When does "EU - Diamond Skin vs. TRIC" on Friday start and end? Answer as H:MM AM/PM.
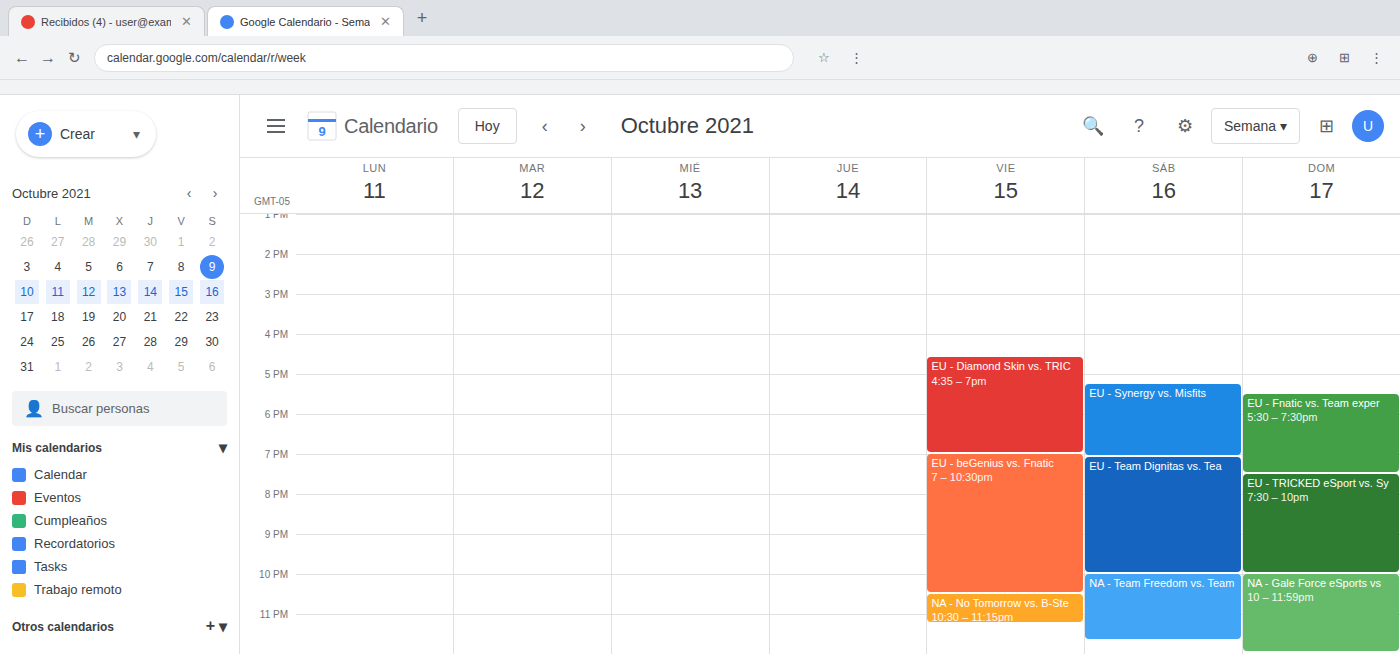
4:35 PM to 7:00 PM